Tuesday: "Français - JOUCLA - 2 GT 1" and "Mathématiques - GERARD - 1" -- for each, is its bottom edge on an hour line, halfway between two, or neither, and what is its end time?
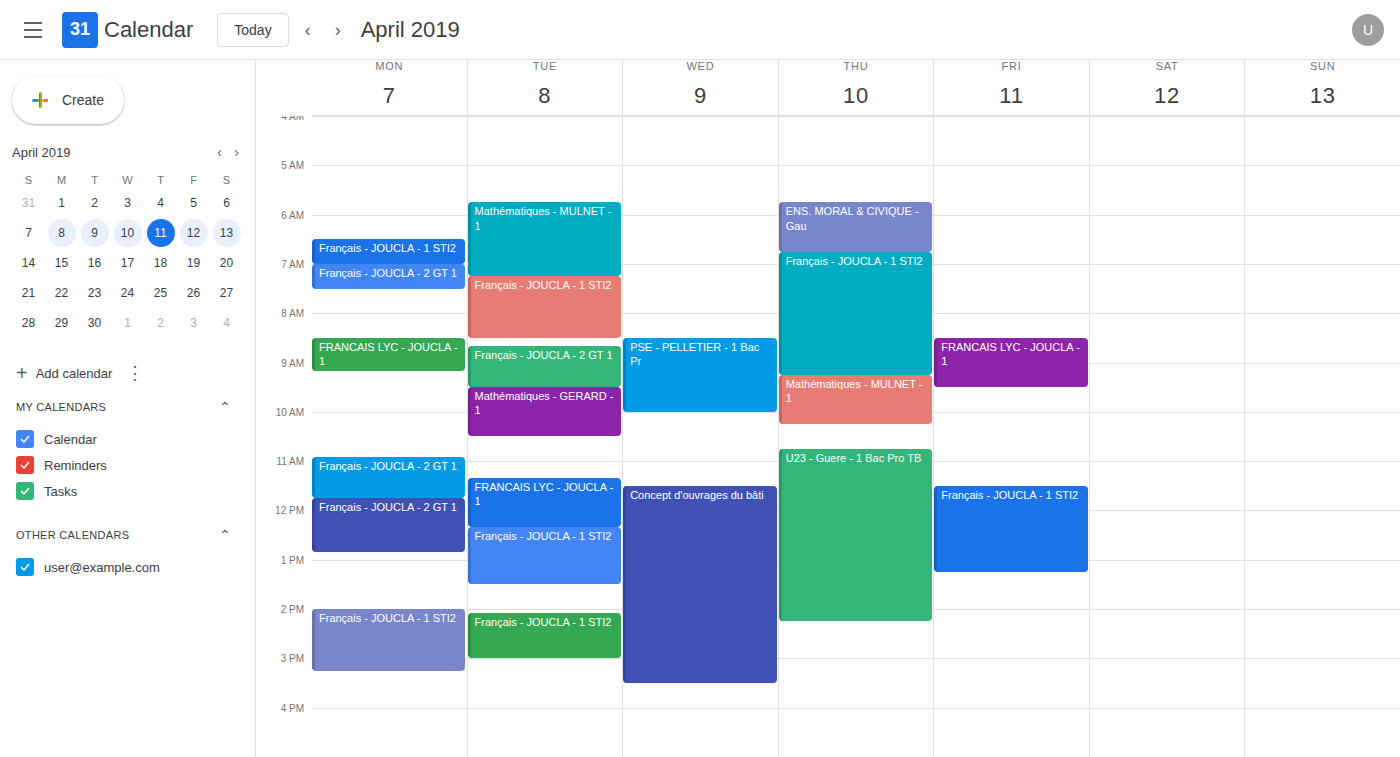
"Français - JOUCLA - 2 GT 1": 9:30 AM, halfway between the 9 AM and 10 AM lines. "Mathématiques - GERARD - 1": 10:30 AM, halfway between the 10 AM and 11 AM lines.